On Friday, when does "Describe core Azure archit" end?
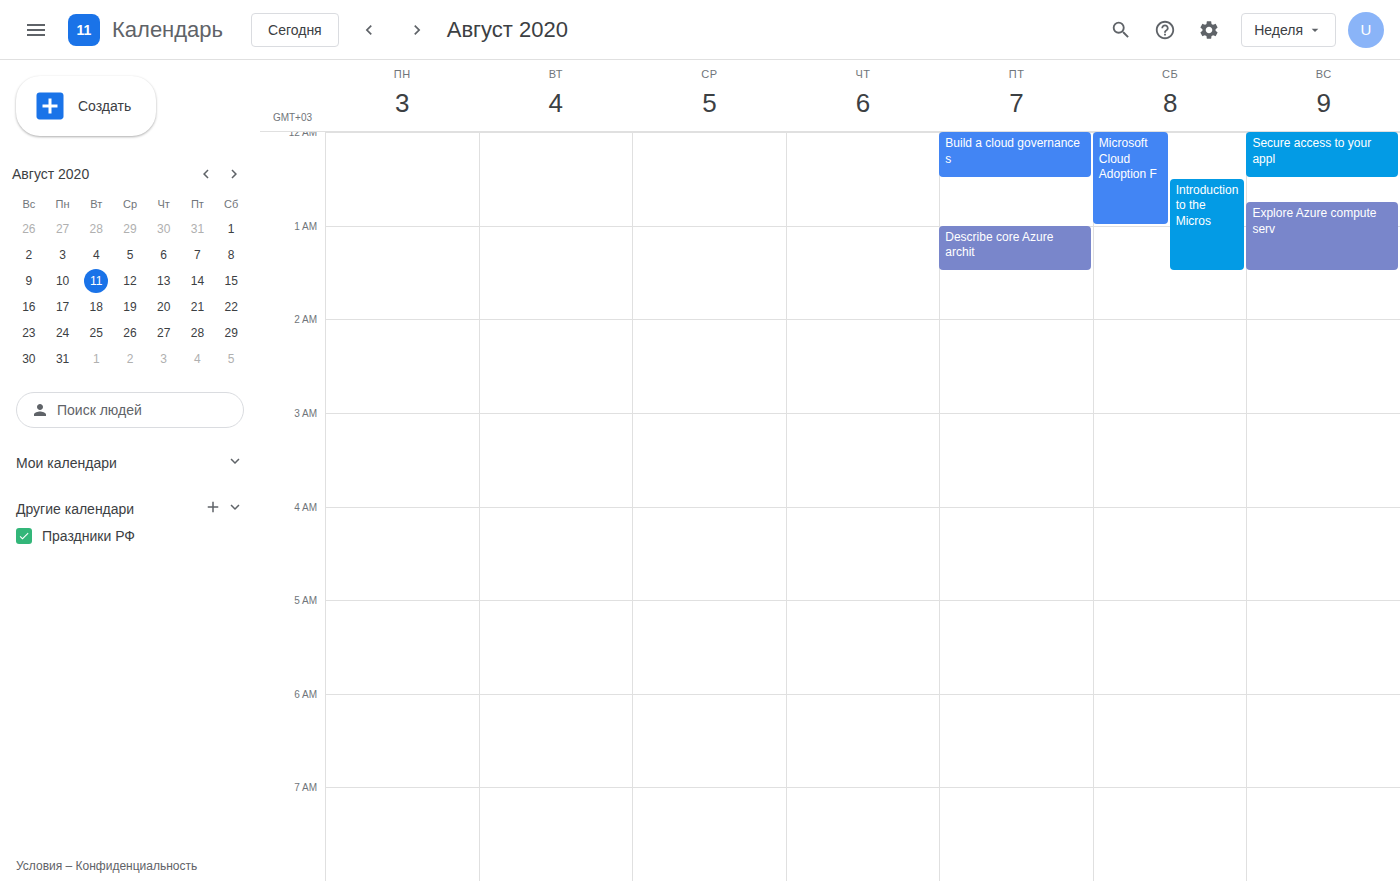
1:30 AM